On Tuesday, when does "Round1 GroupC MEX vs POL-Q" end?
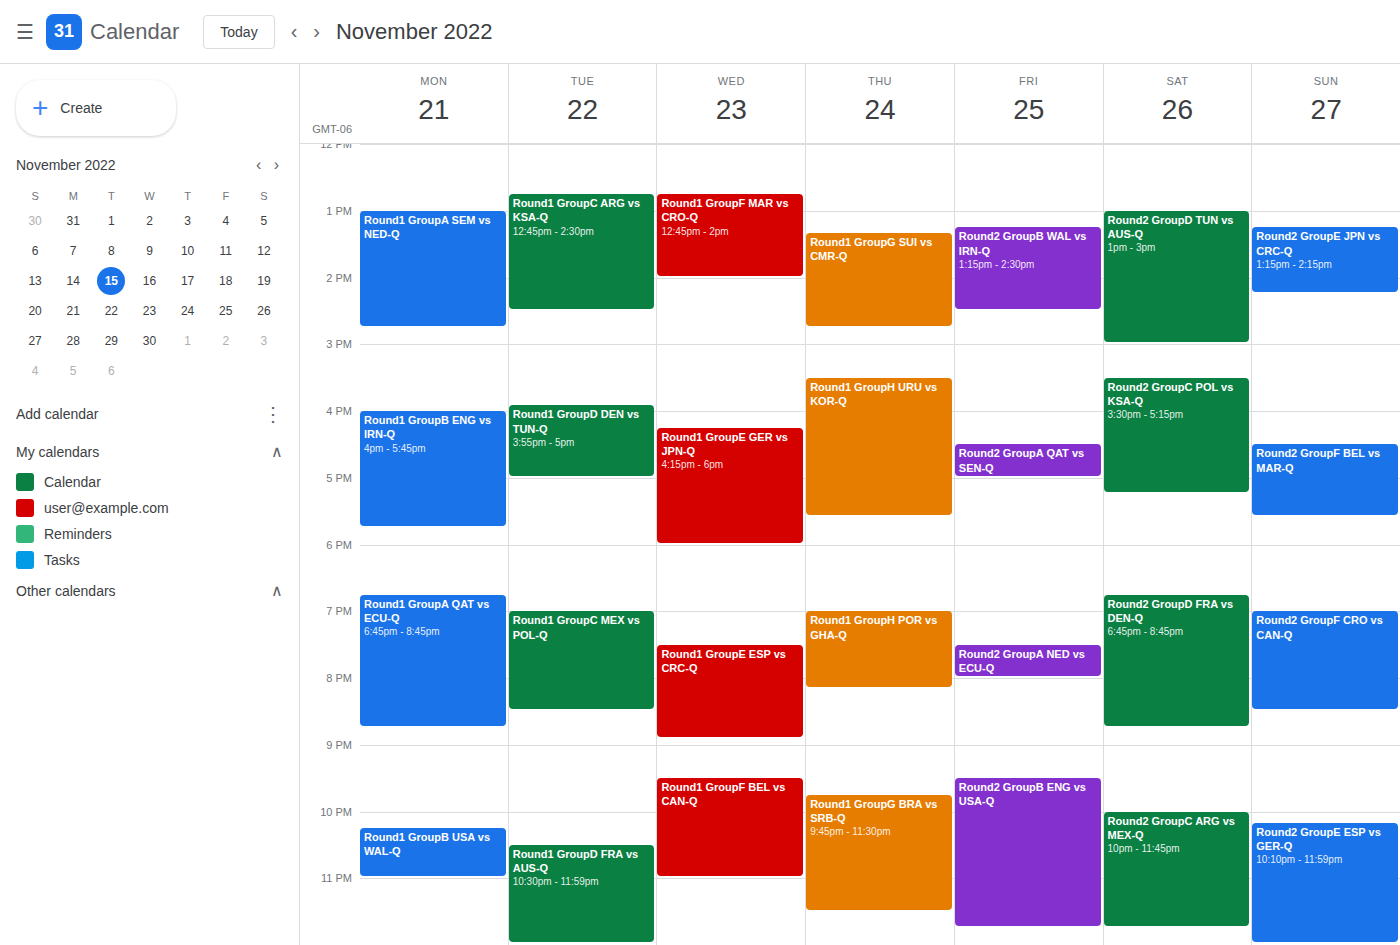
8:30 PM